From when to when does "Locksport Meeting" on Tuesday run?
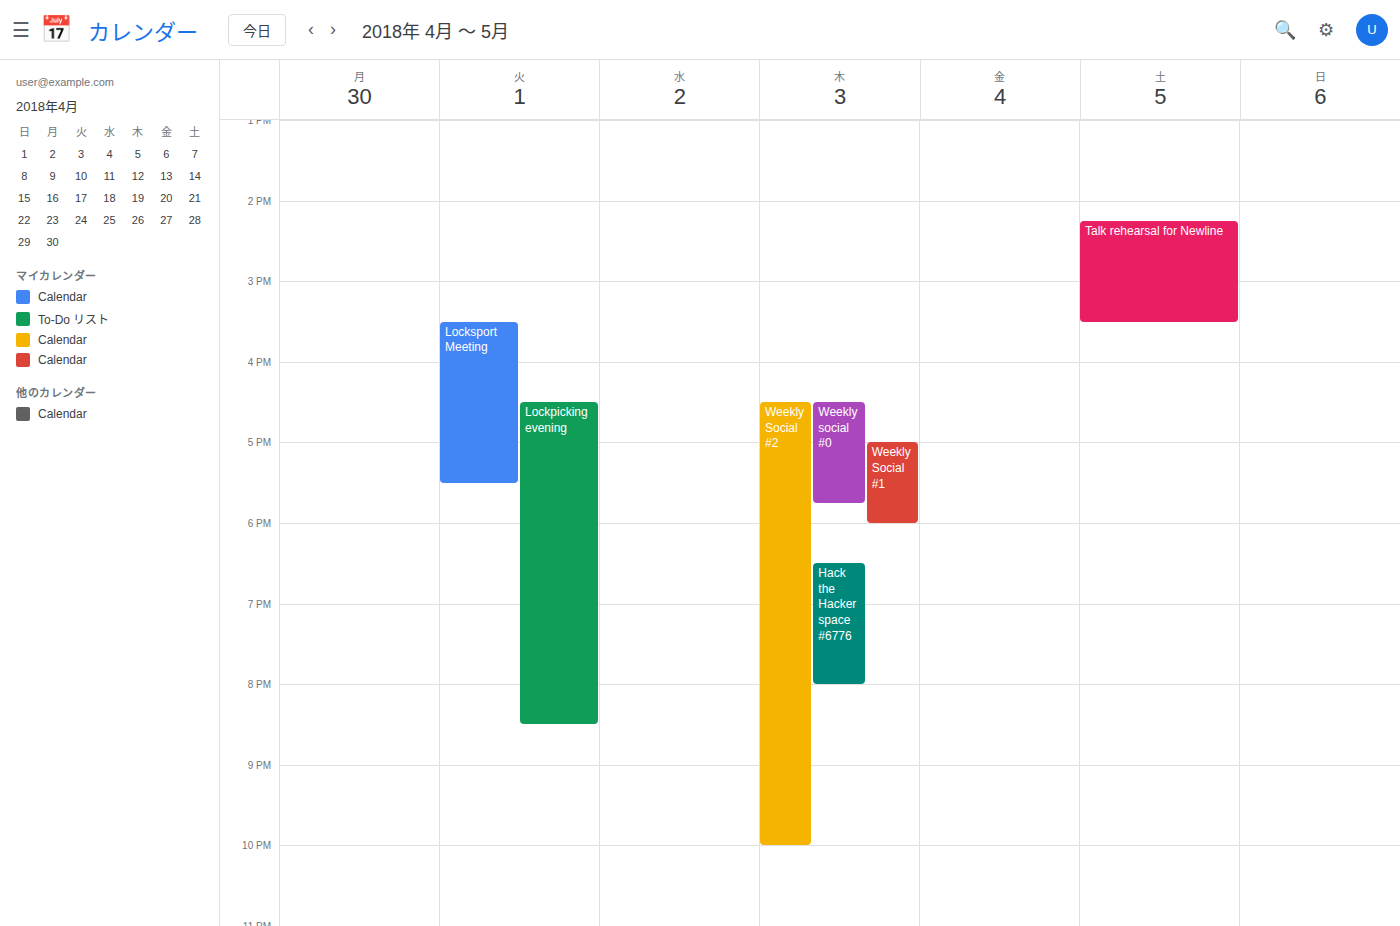
15:30 to 17:30